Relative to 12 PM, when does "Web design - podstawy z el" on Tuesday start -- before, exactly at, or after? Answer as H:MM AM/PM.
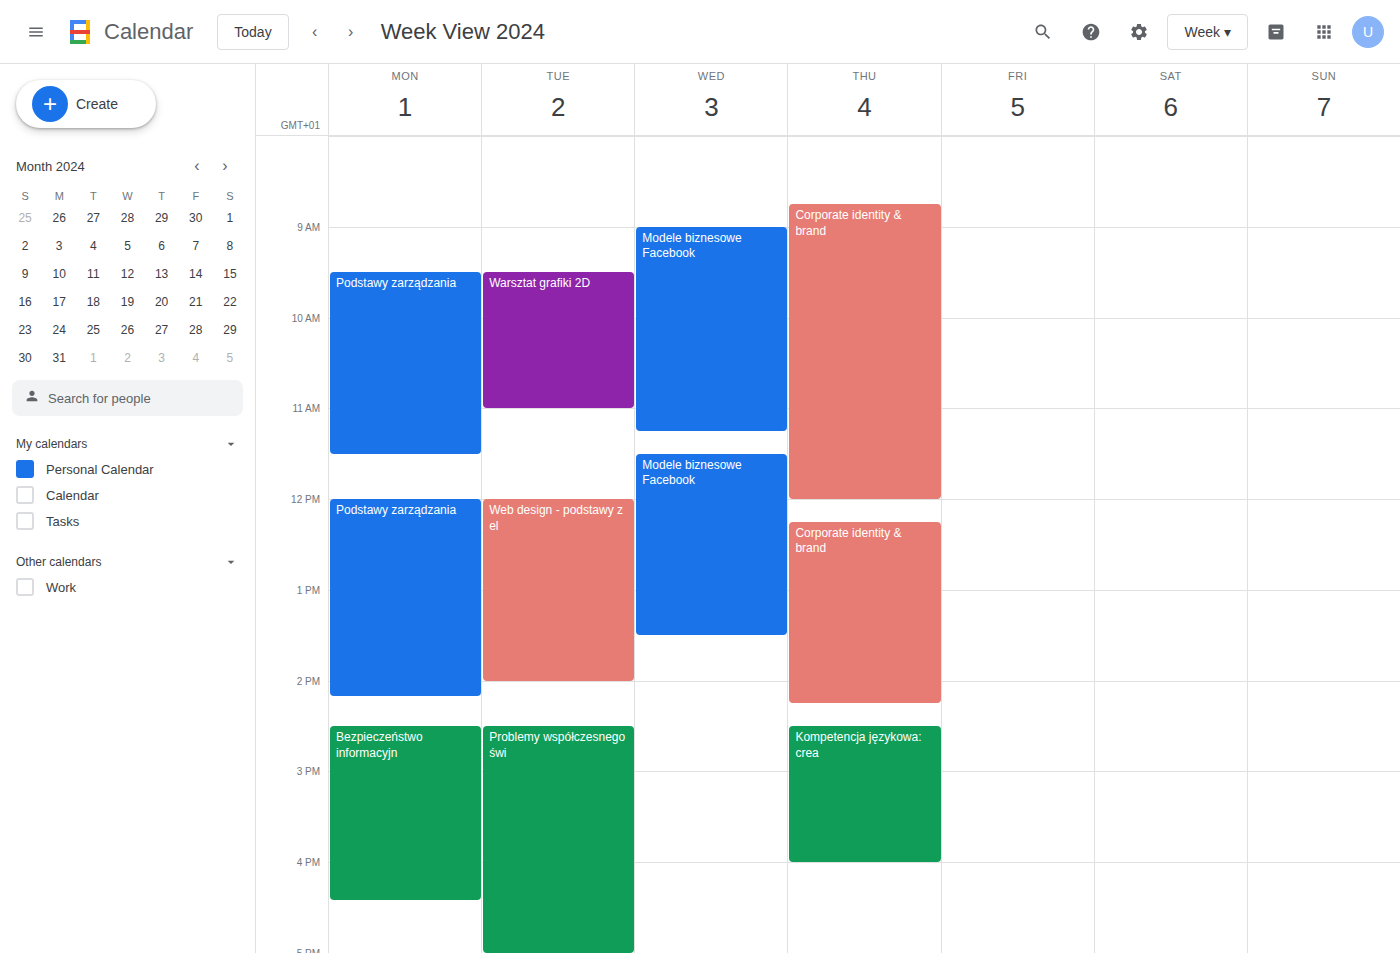
12:00 PM -- exactly at 12 PM, on the 12 PM line.